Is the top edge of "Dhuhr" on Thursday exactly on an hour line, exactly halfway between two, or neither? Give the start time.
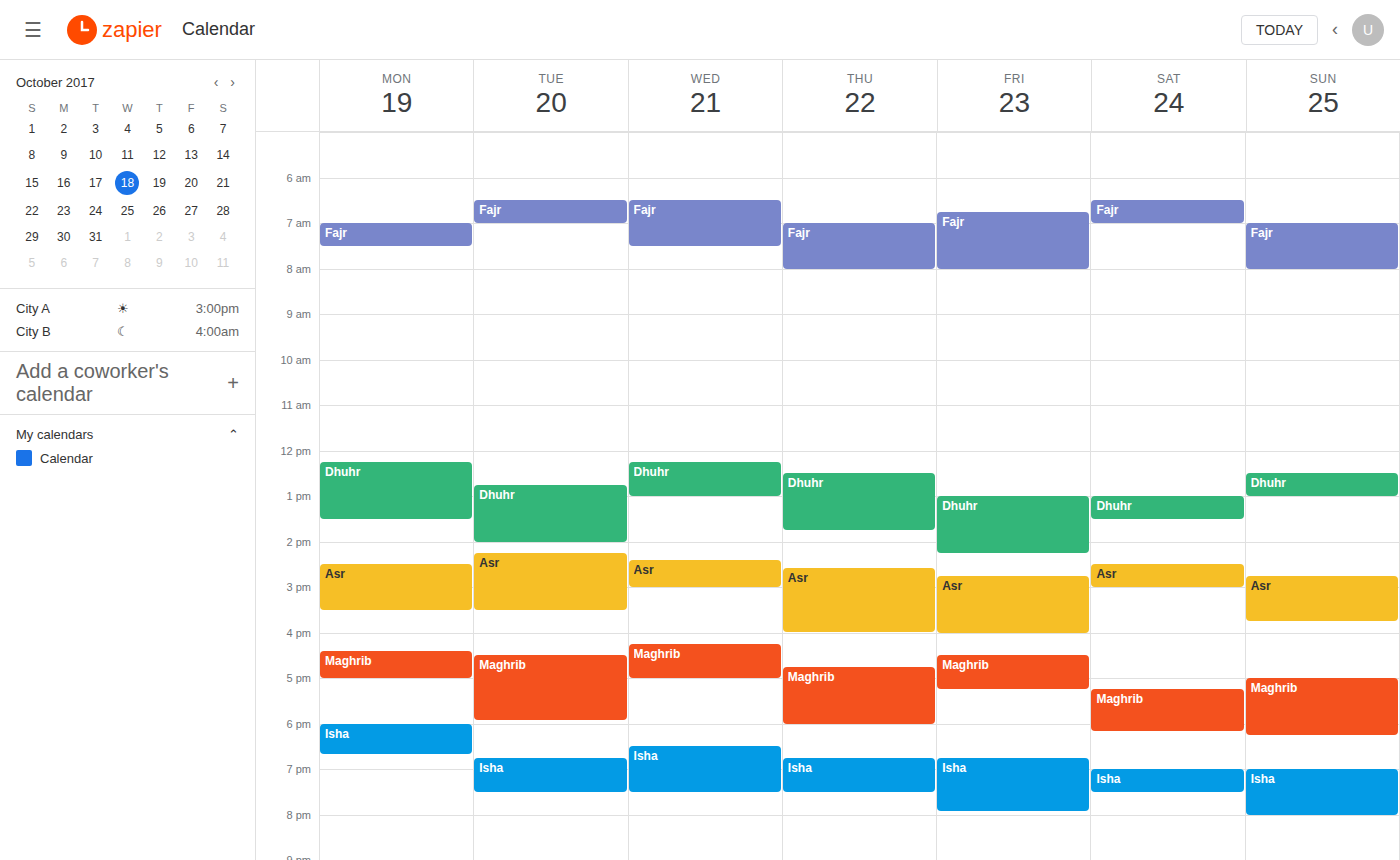
12:30 PM -- halfway between the 12 PM and 1 PM lines.